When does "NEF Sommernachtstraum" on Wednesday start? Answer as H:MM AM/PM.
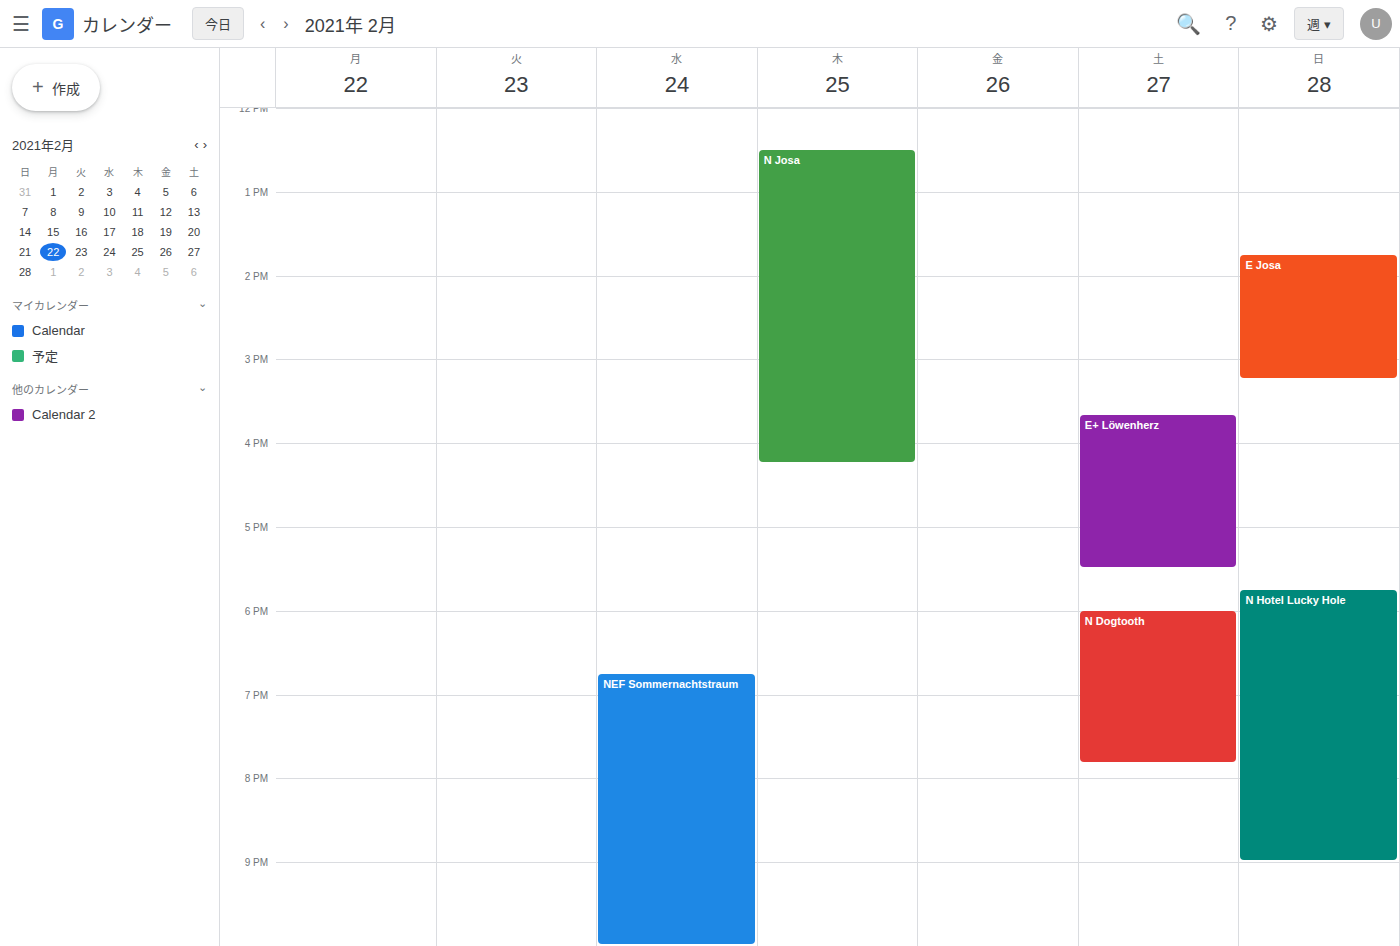
6:45 PM